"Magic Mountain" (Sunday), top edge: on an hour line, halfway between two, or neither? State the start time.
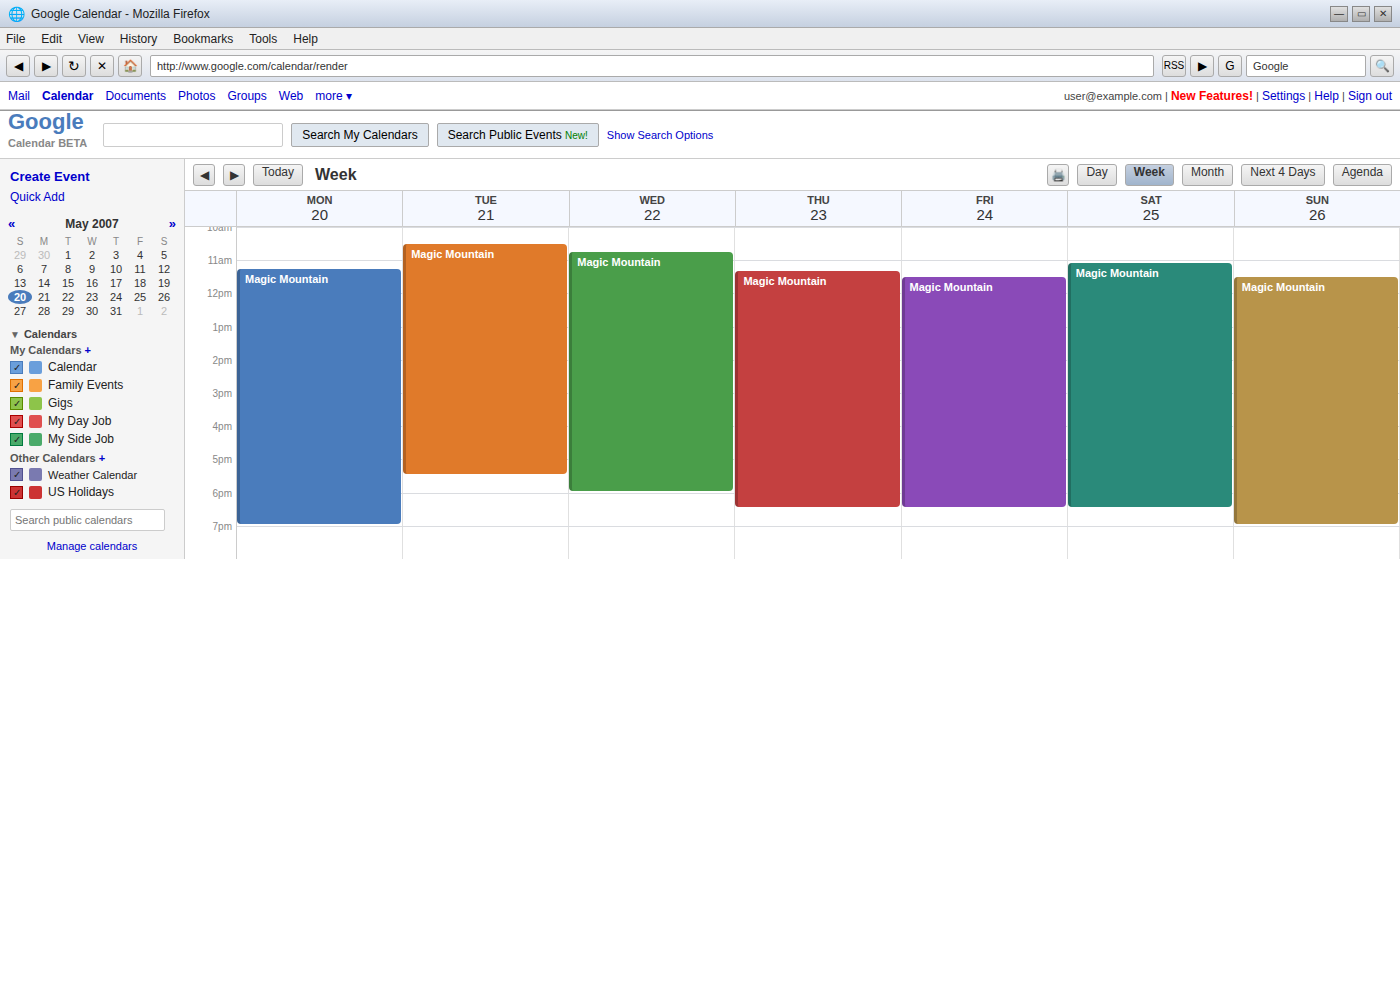
11:30 -- halfway between the 11:00 and 12:00 lines.